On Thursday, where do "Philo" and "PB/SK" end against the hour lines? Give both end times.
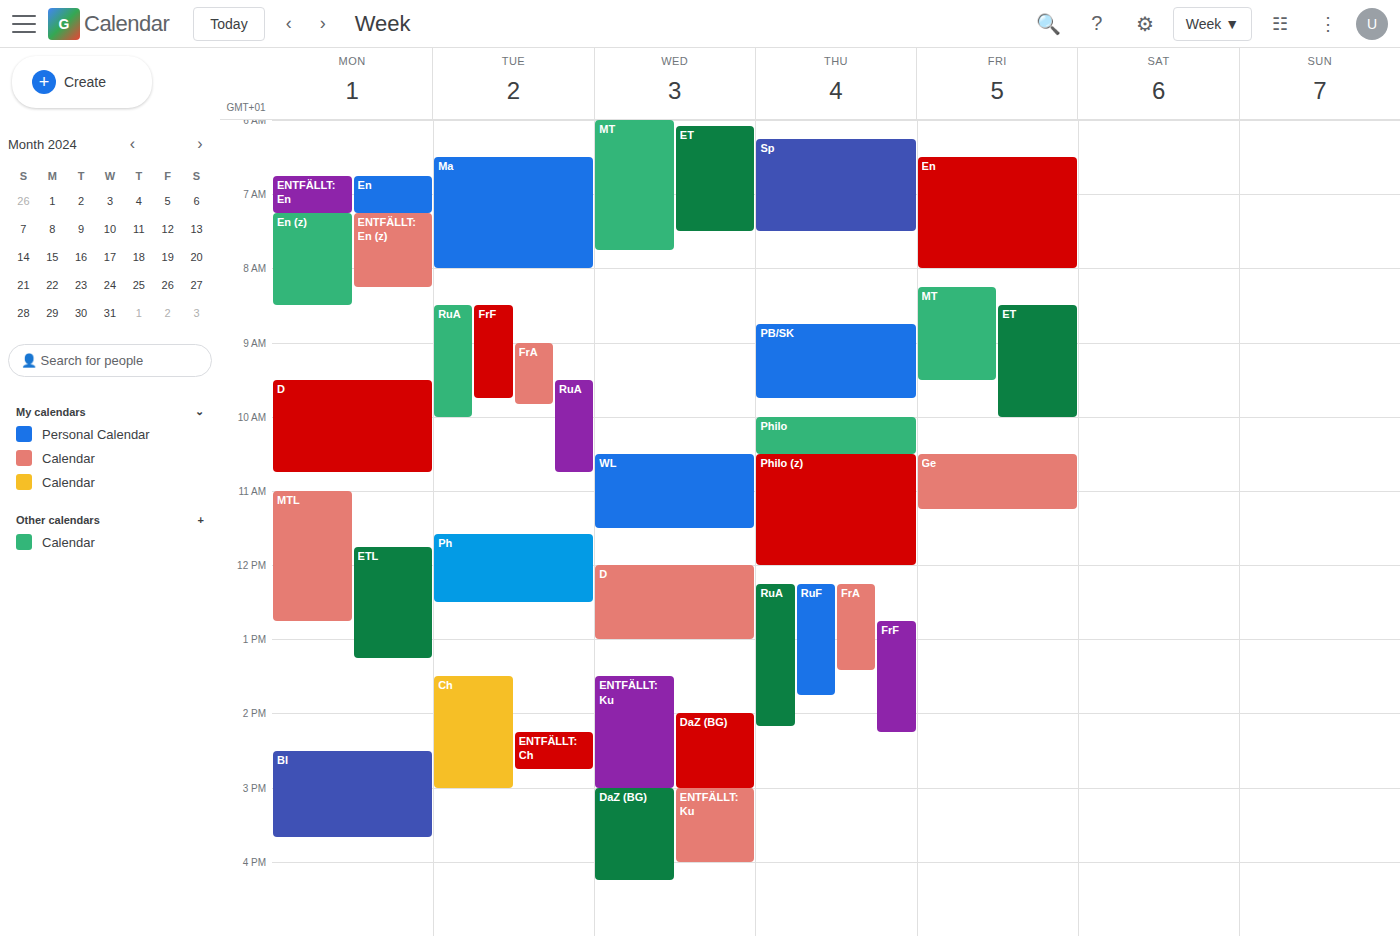
"Philo": 10:30 AM, halfway between the 10 AM and 11 AM lines. "PB/SK": 9:45 AM, neither: three quarters of the way from the 9 AM line to the 10 AM line.